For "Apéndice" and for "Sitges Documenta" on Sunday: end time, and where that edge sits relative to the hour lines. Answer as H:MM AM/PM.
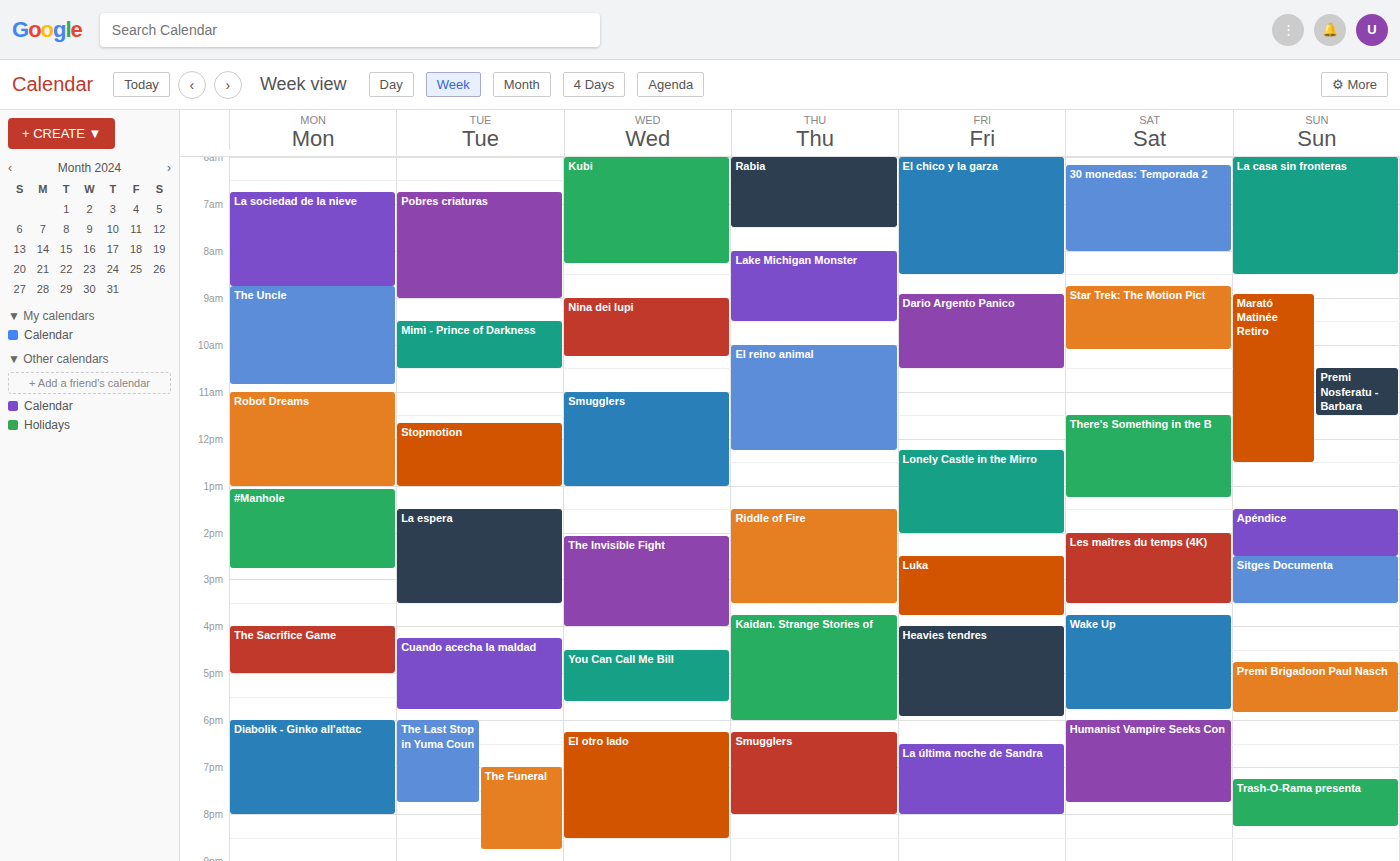
"Apéndice": 2:30 PM, halfway between the 2 PM and 3 PM lines. "Sitges Documenta": 3:30 PM, halfway between the 3 PM and 4 PM lines.